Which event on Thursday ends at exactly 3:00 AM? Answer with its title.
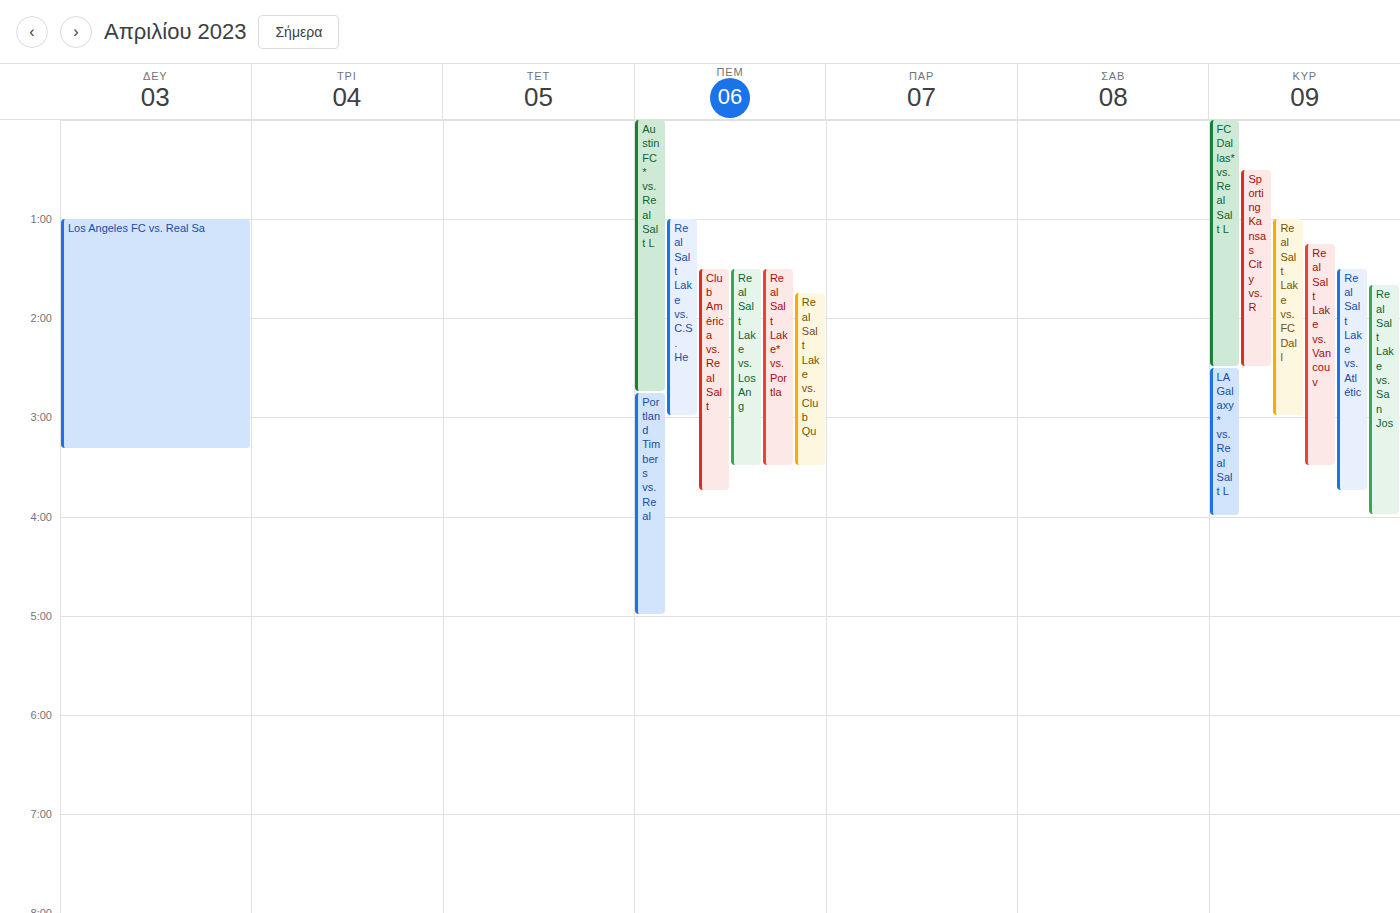
"Real Salt Lake vs. C.S. He"